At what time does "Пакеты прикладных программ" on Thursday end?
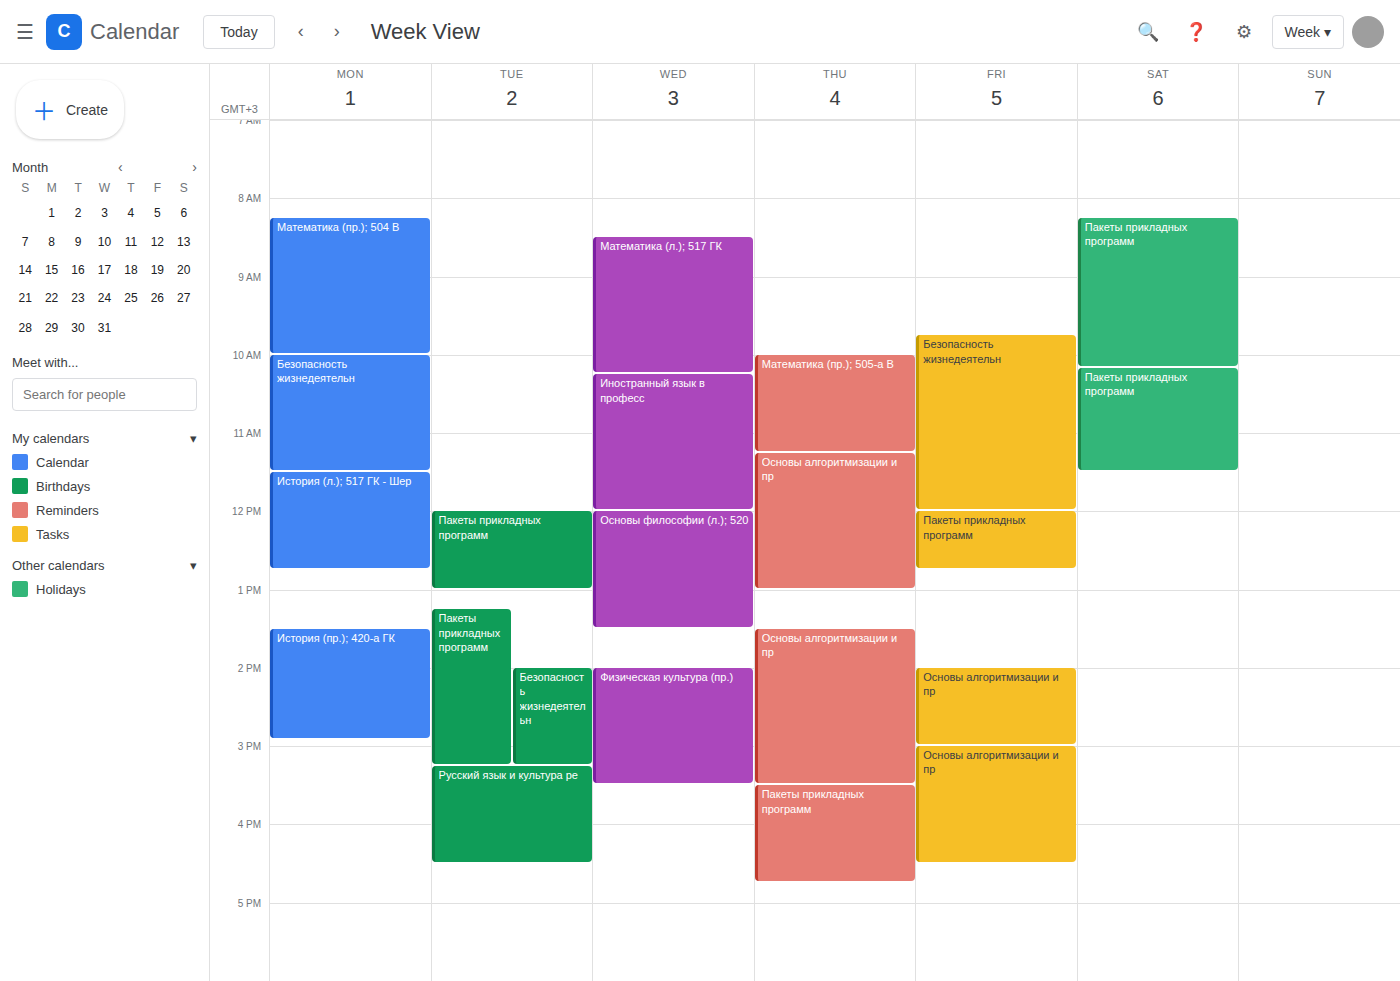
4:45 PM